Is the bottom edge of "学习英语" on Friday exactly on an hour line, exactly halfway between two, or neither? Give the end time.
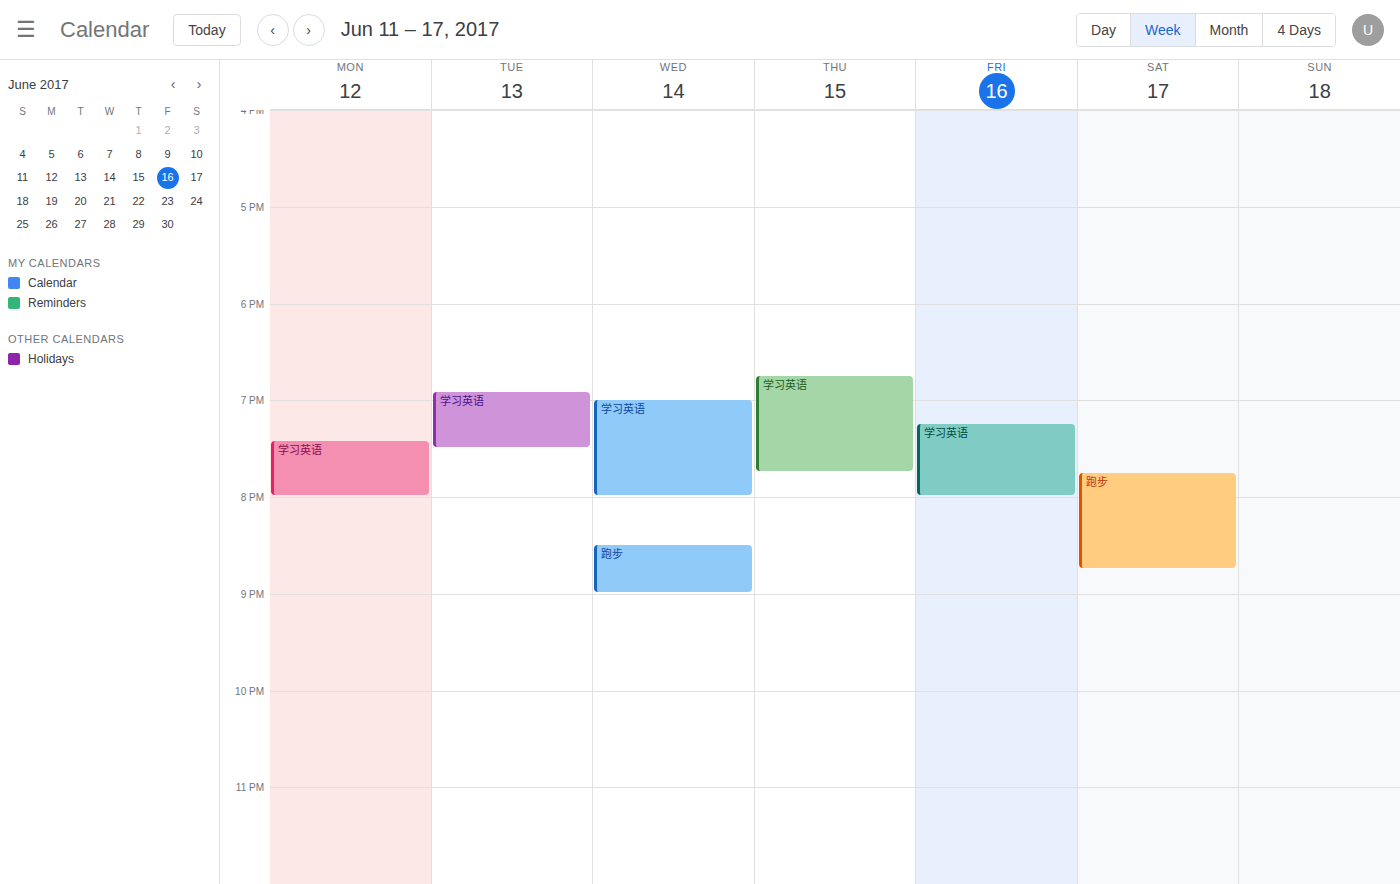
8:00 PM -- exactly on the 8 PM line.